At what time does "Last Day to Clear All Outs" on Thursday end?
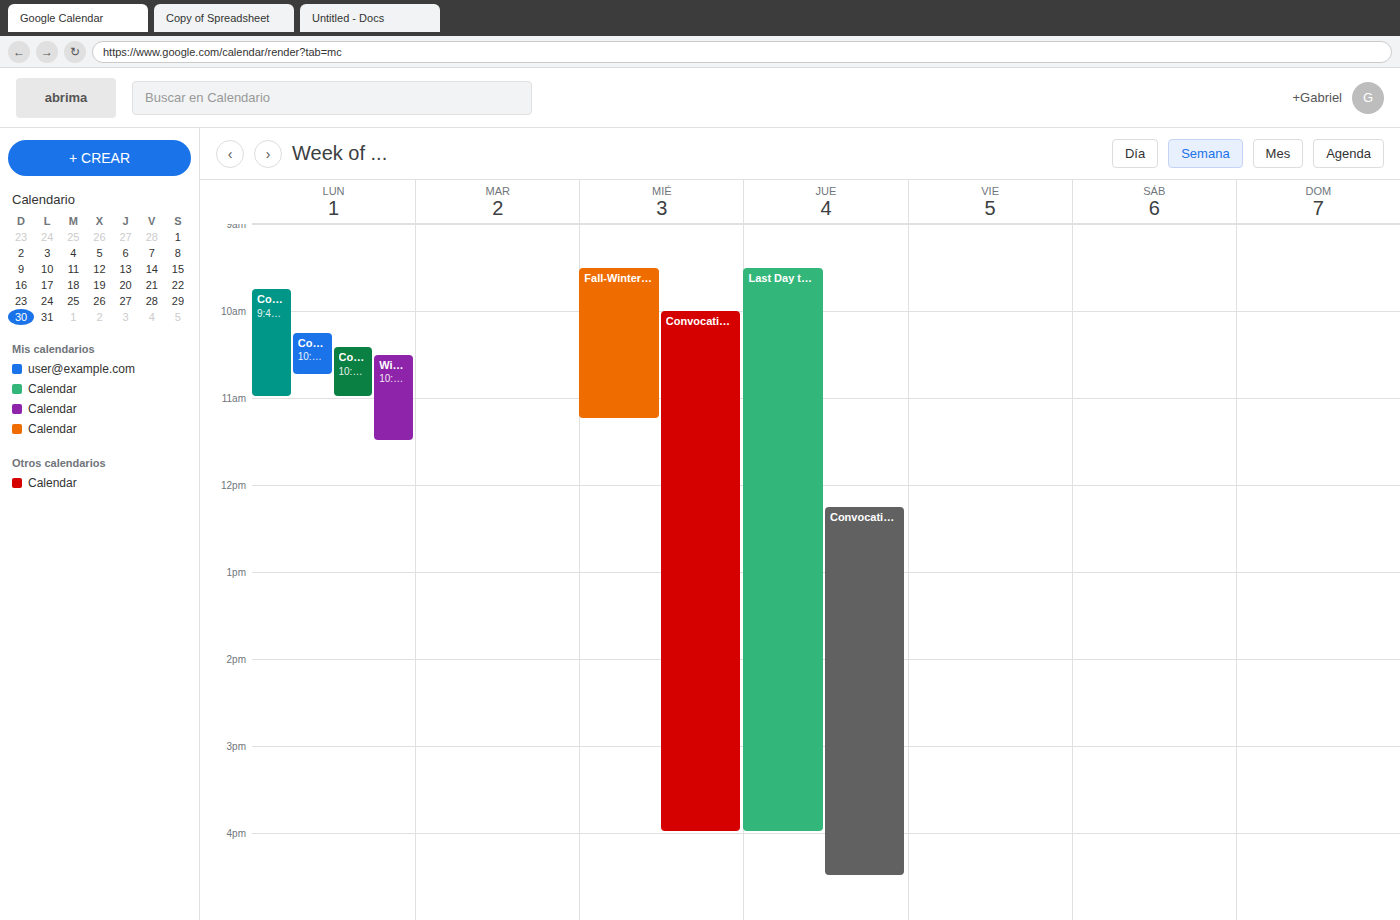
4:00 PM